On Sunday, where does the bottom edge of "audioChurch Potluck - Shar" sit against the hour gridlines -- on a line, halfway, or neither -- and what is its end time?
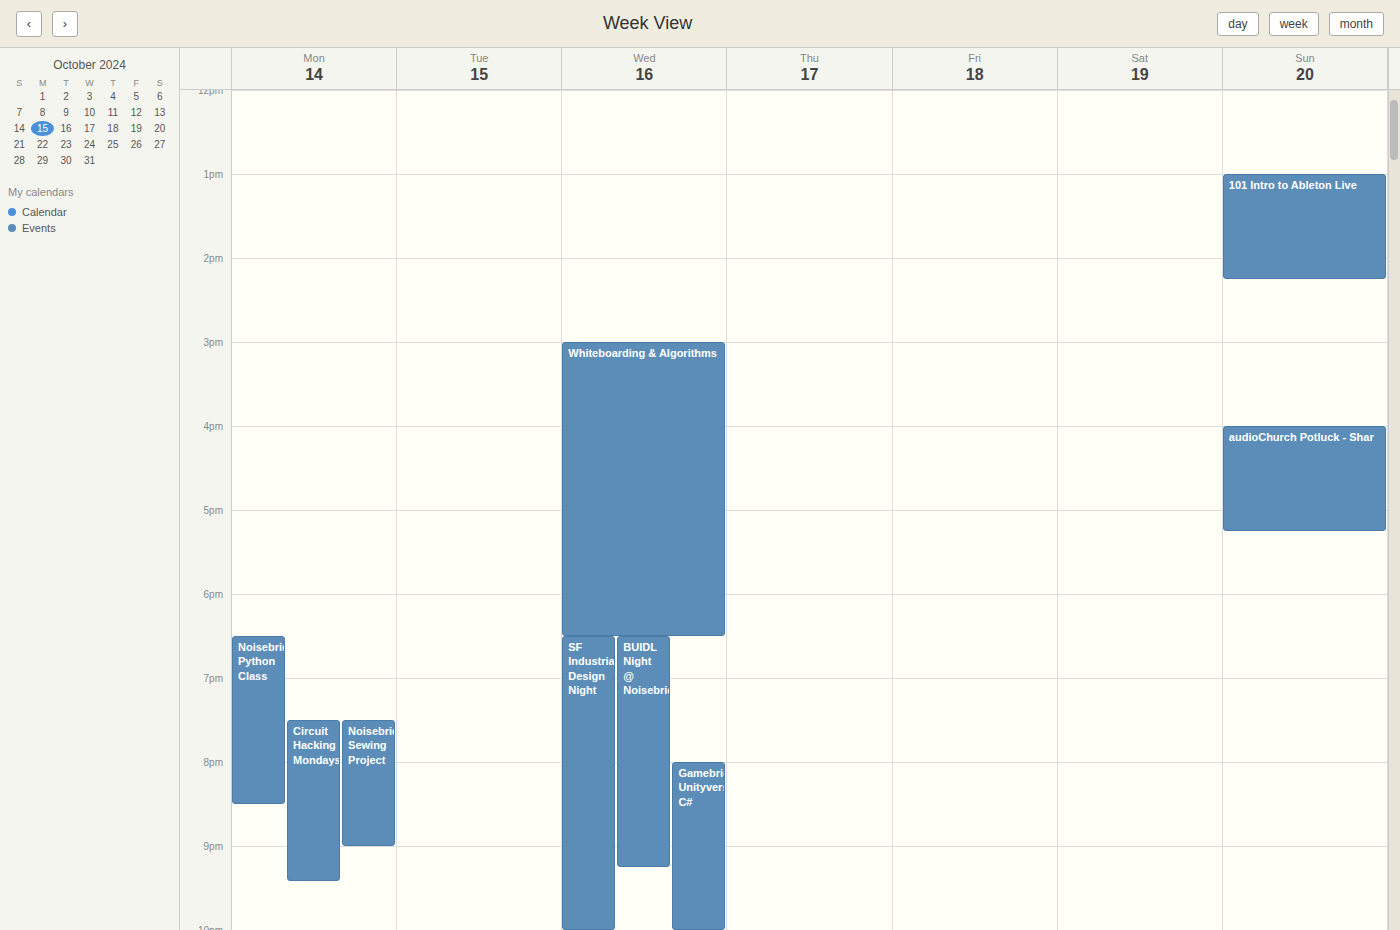
5:15 PM -- neither: a quarter of the way from the 5 PM line to the 6 PM line.